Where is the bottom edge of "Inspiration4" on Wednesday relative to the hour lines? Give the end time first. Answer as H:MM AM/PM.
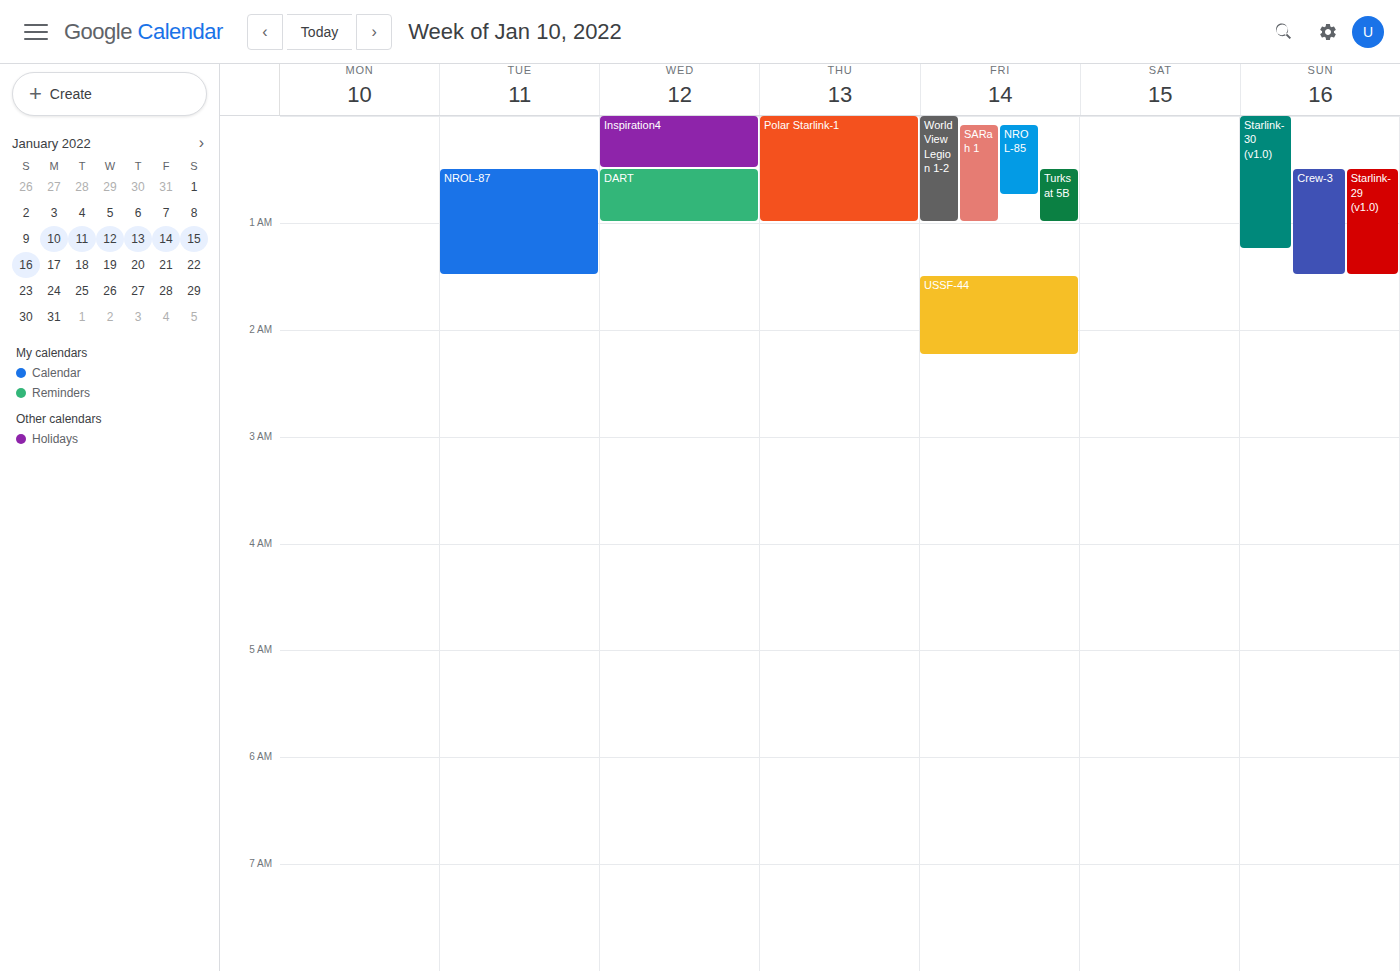
12:30 AM -- halfway between the 12 AM and 1 AM lines.